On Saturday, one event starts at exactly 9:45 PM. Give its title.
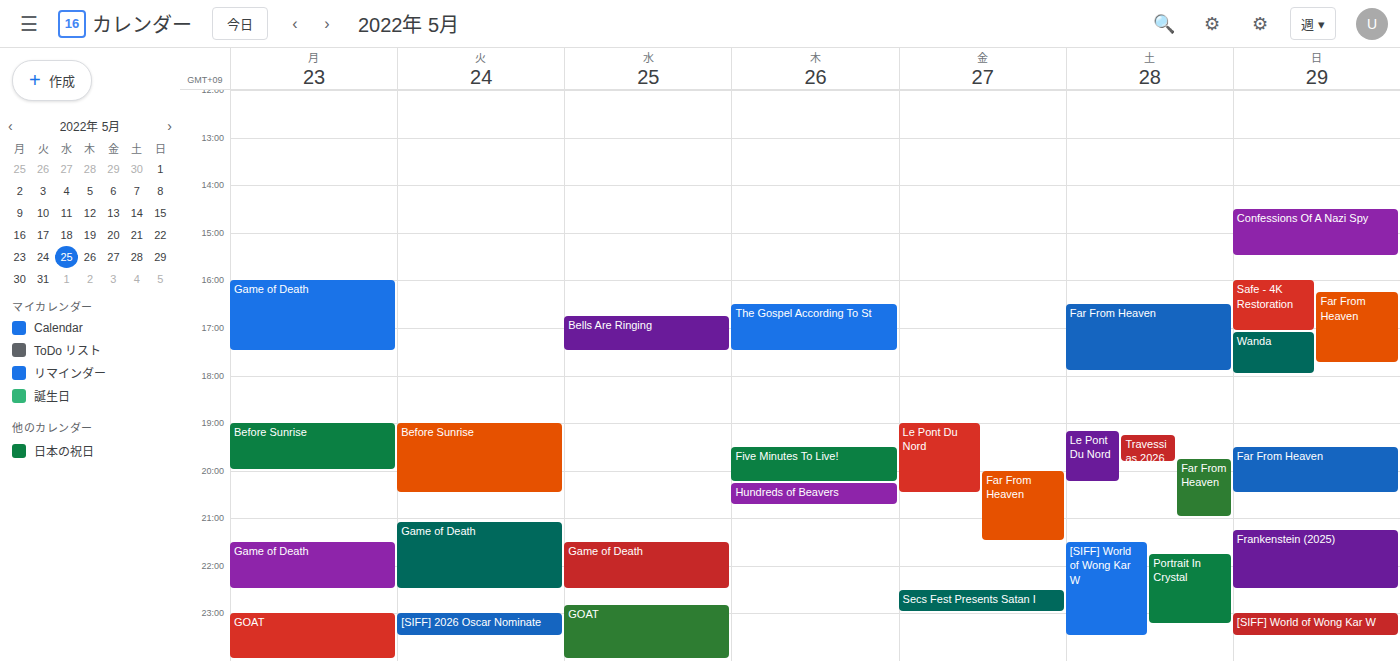
"Portrait In Crystal"